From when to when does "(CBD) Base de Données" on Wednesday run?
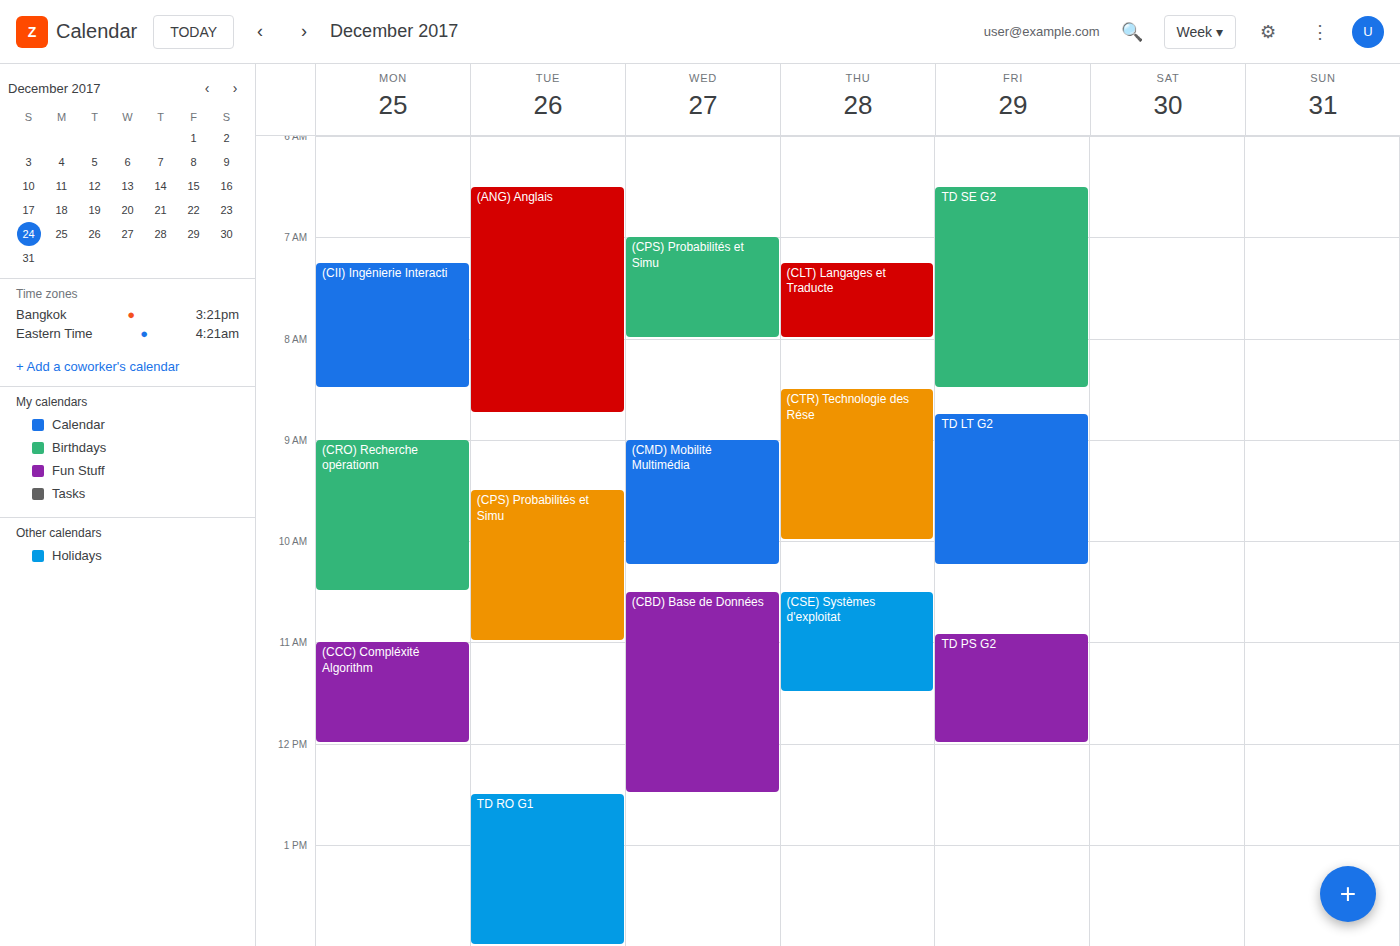
10:30 AM to 12:30 PM